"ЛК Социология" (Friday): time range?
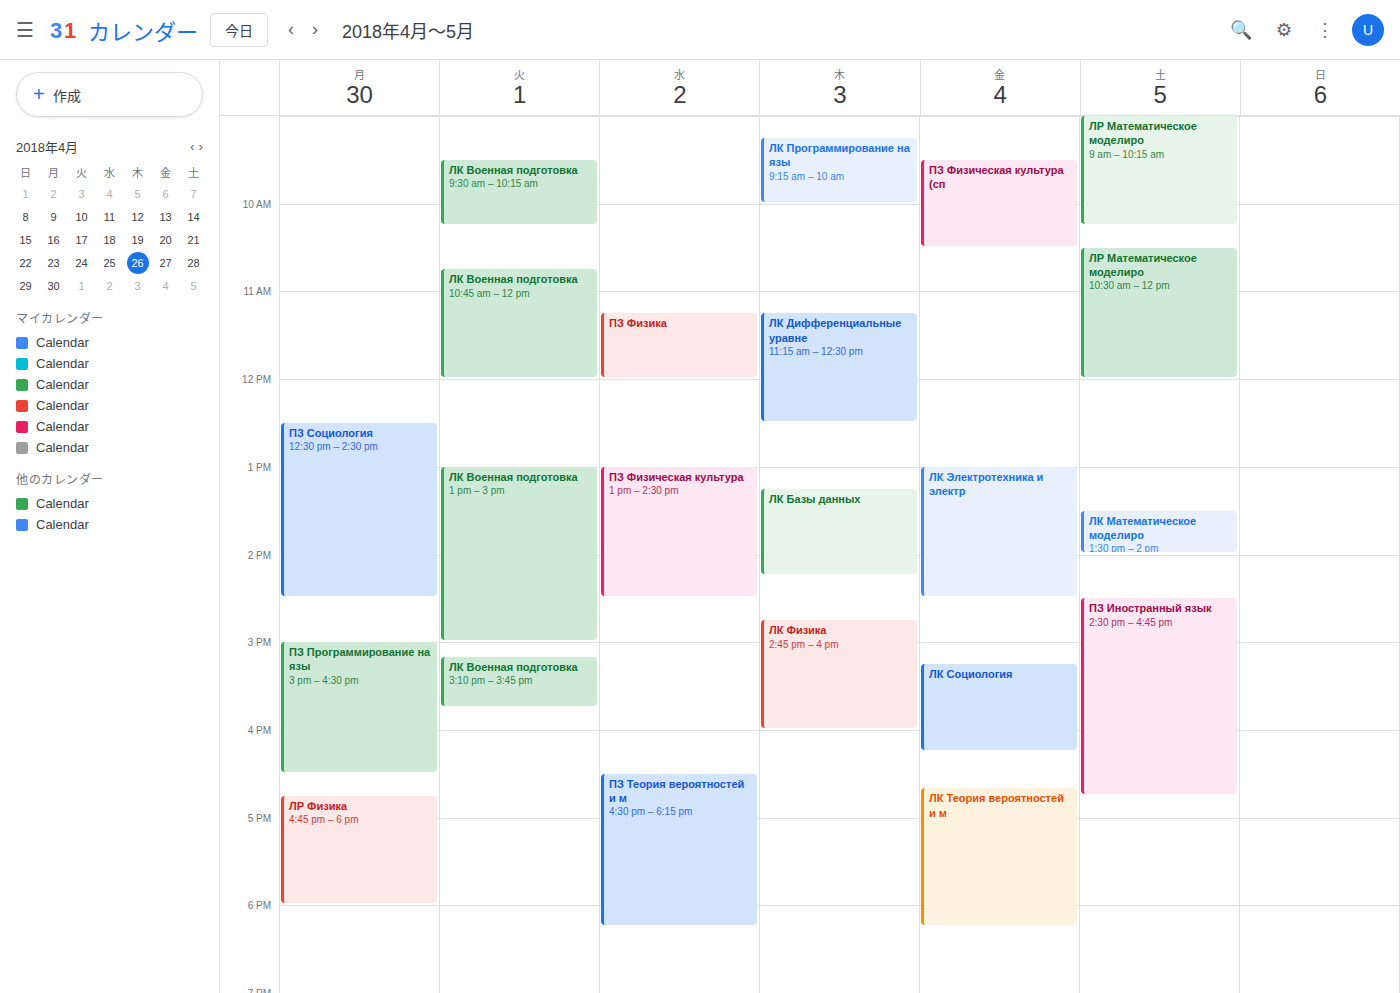
3:15 PM to 4:15 PM